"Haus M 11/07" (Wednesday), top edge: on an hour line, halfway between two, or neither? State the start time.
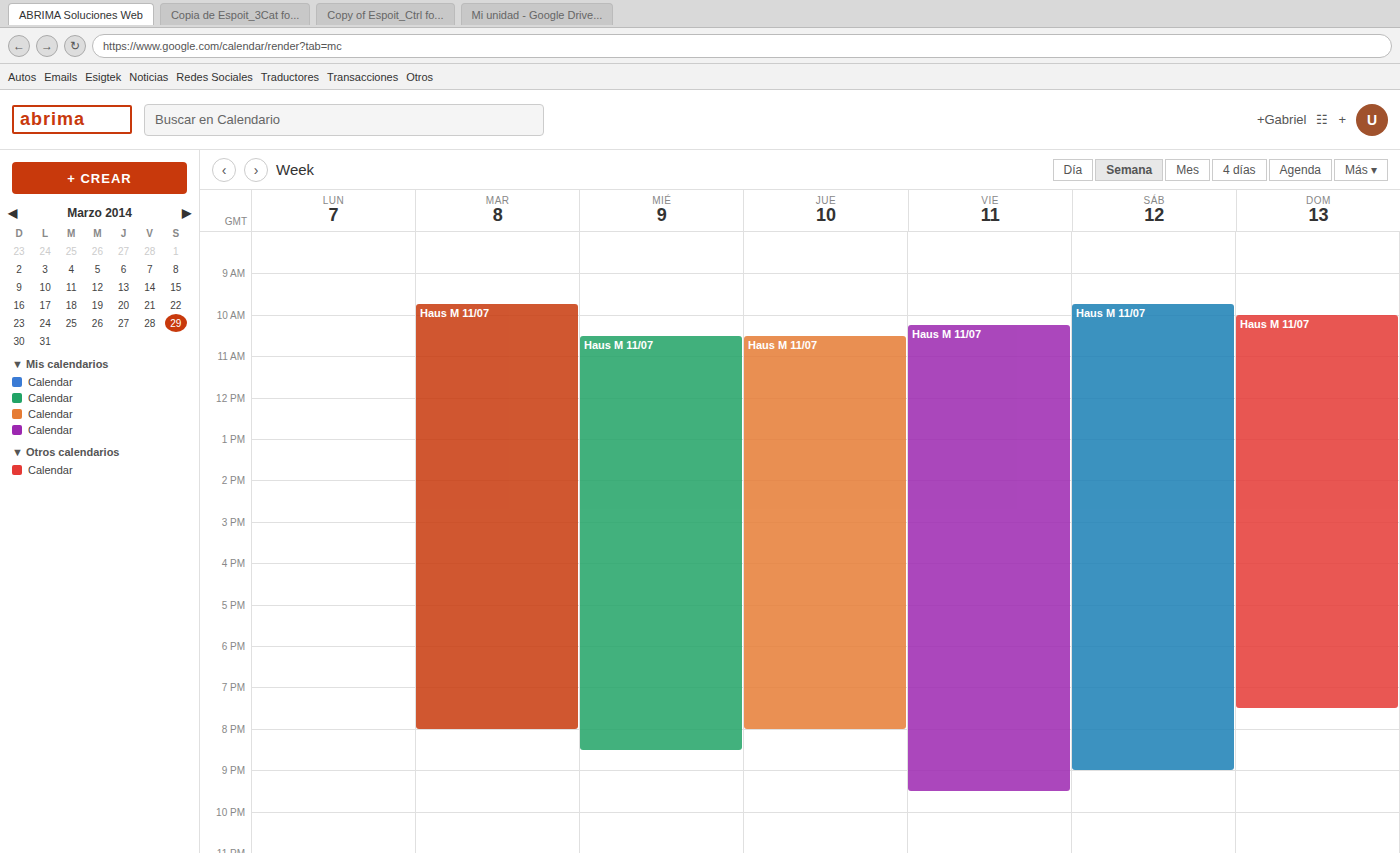
10:30 AM -- halfway between the 10 AM and 11 AM lines.